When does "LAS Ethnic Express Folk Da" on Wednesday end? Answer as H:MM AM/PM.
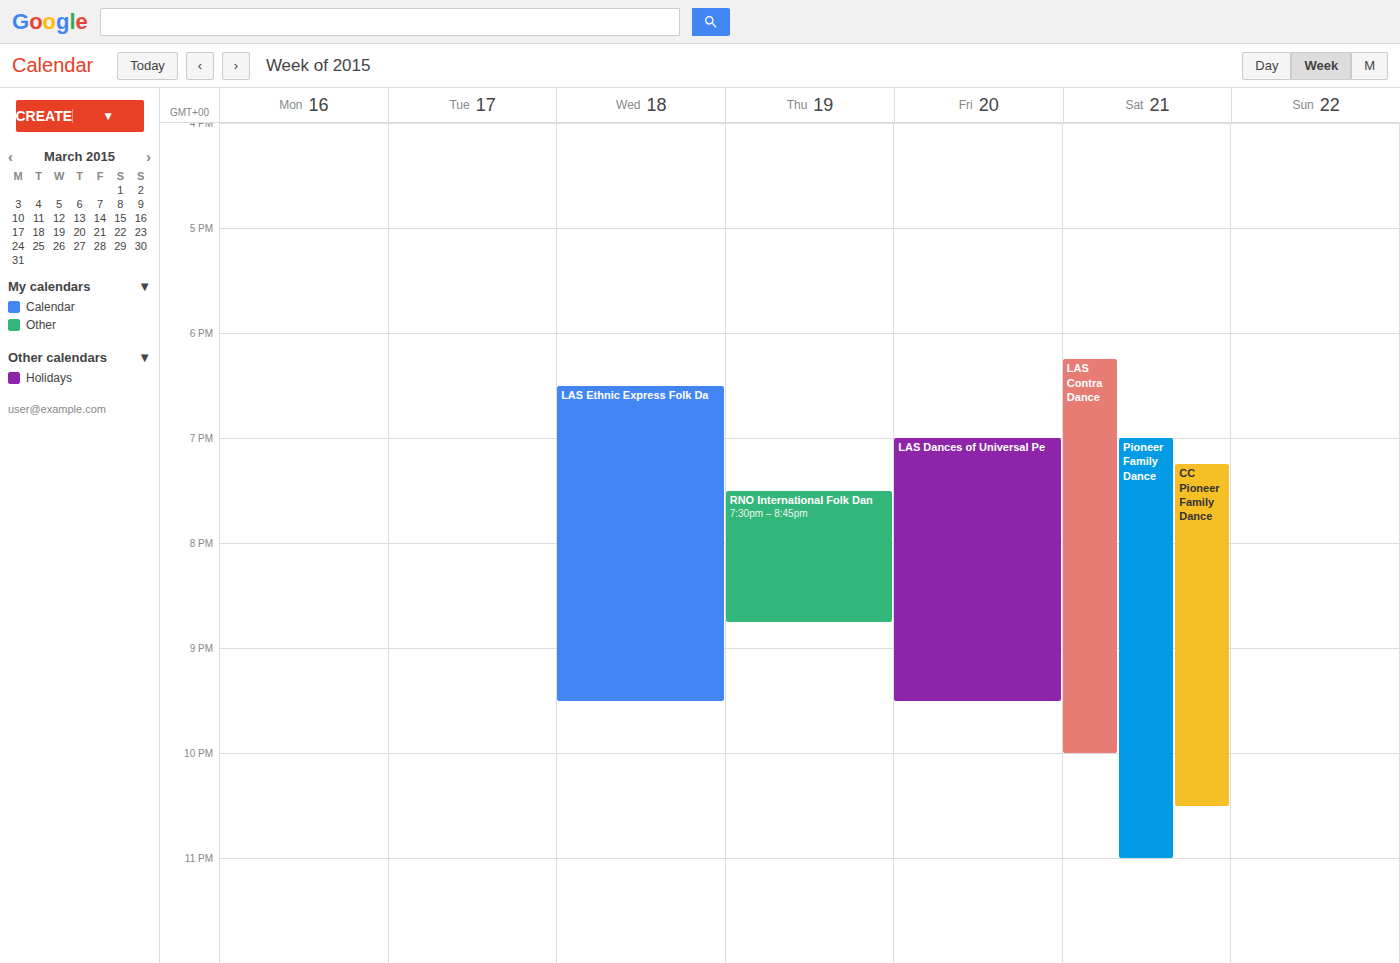
9:30 PM